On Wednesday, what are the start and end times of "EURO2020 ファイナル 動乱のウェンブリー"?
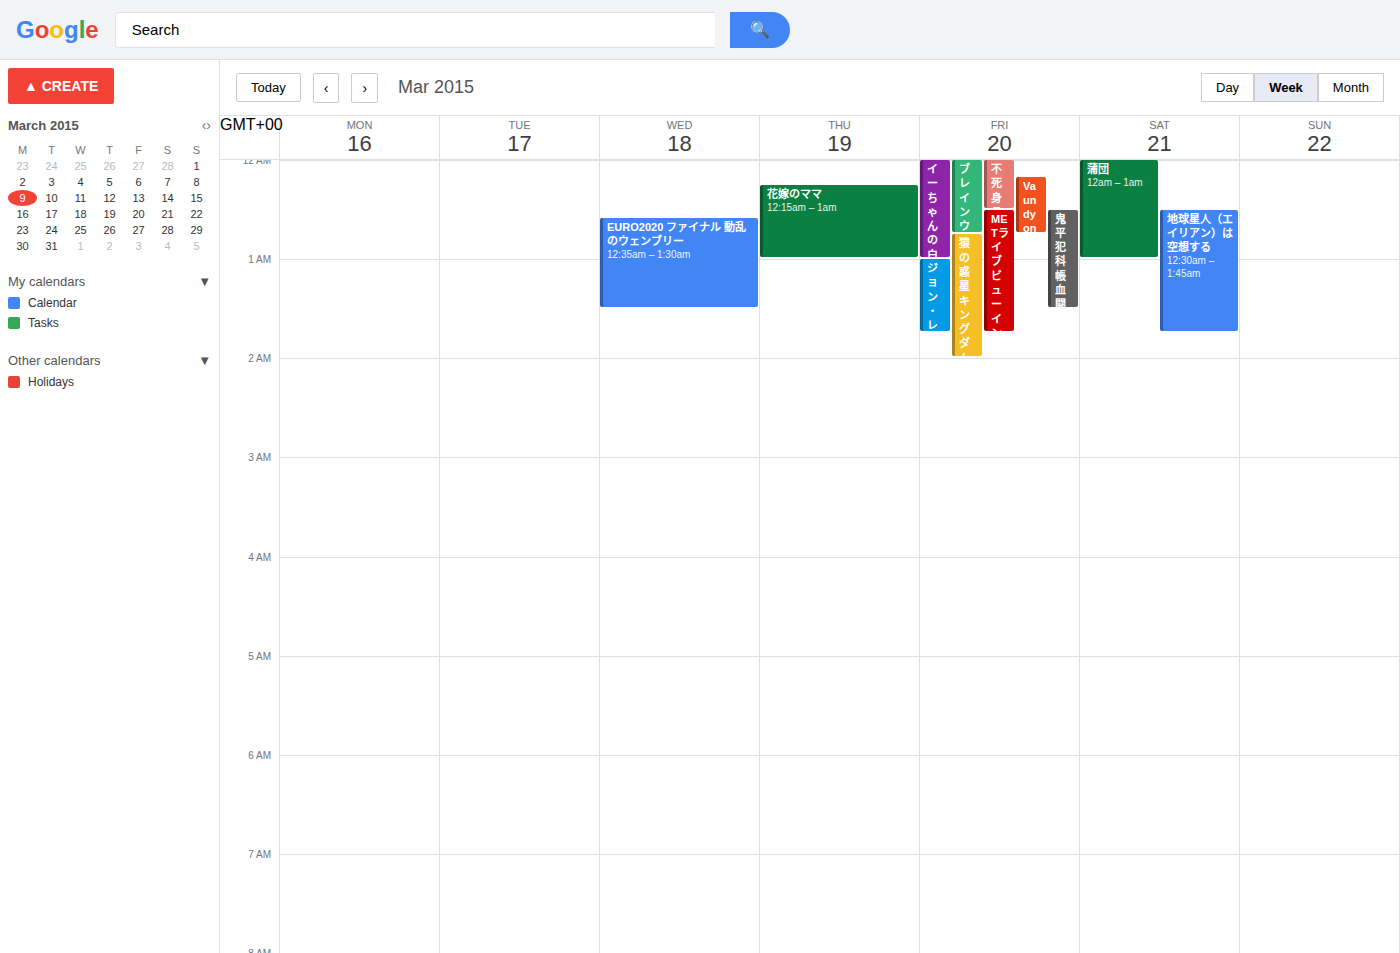
00:35 to 01:30